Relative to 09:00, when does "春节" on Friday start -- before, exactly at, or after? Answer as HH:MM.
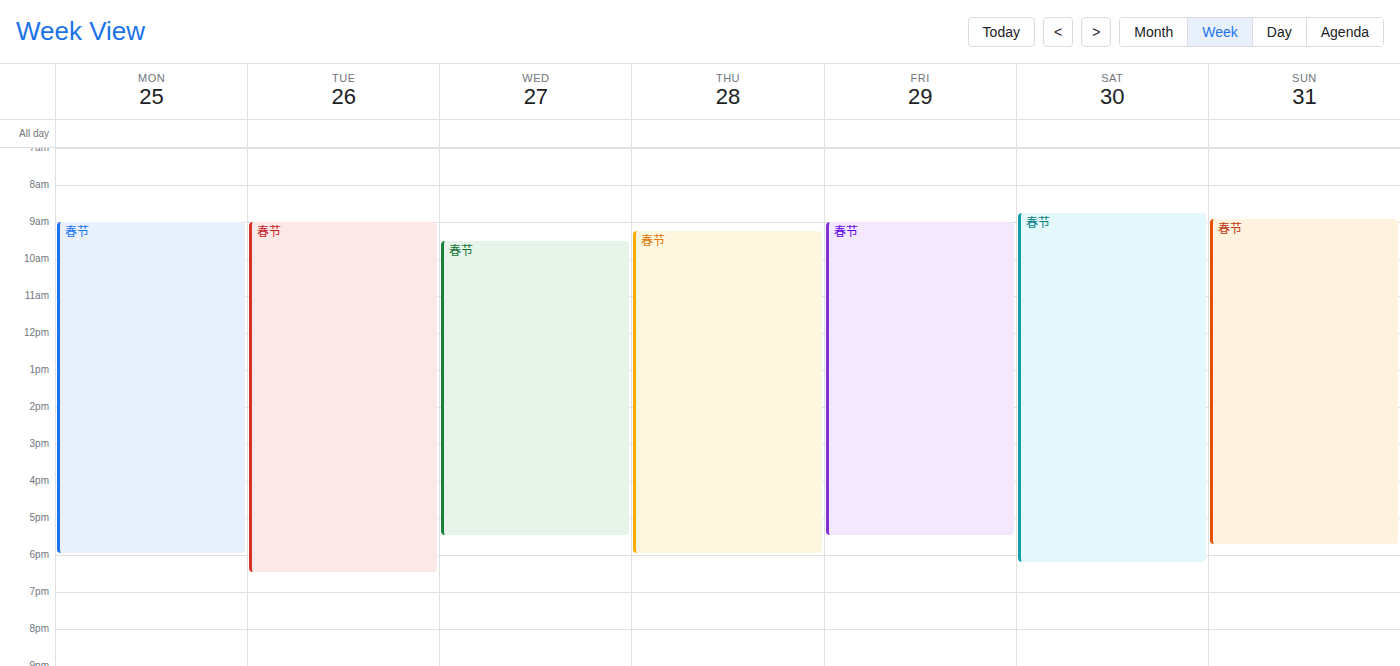
09:00 -- exactly at 09:00, on the 09:00 line.